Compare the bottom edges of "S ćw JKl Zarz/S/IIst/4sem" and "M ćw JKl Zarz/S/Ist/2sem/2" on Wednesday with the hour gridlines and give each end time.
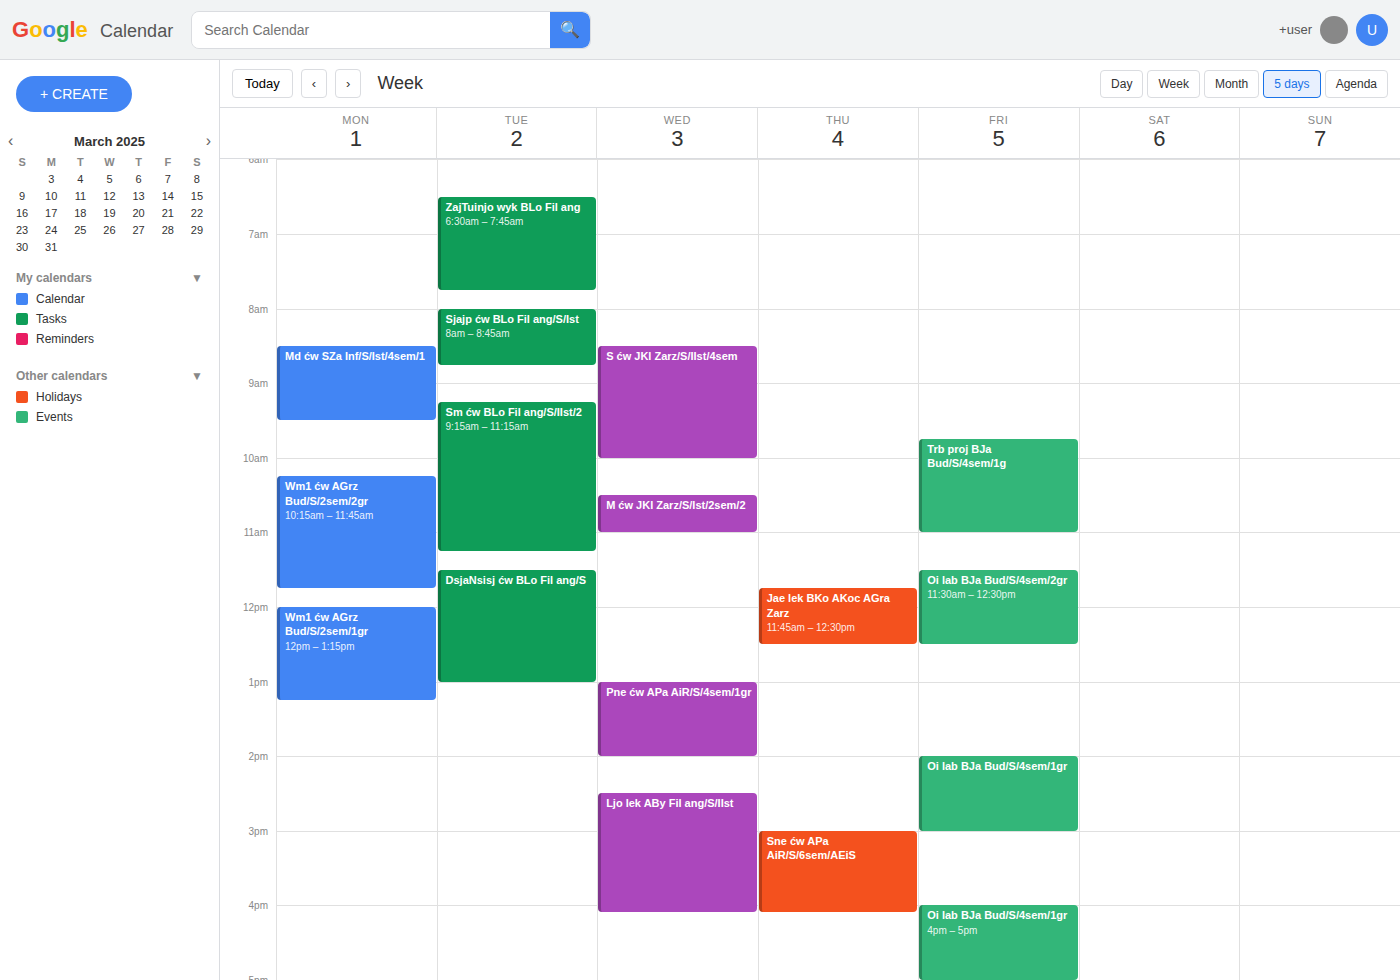
"S ćw JKl Zarz/S/IIst/4sem": 10:00 AM, exactly on the 10 AM line. "M ćw JKl Zarz/S/Ist/2sem/2": 11:00 AM, exactly on the 11 AM line.